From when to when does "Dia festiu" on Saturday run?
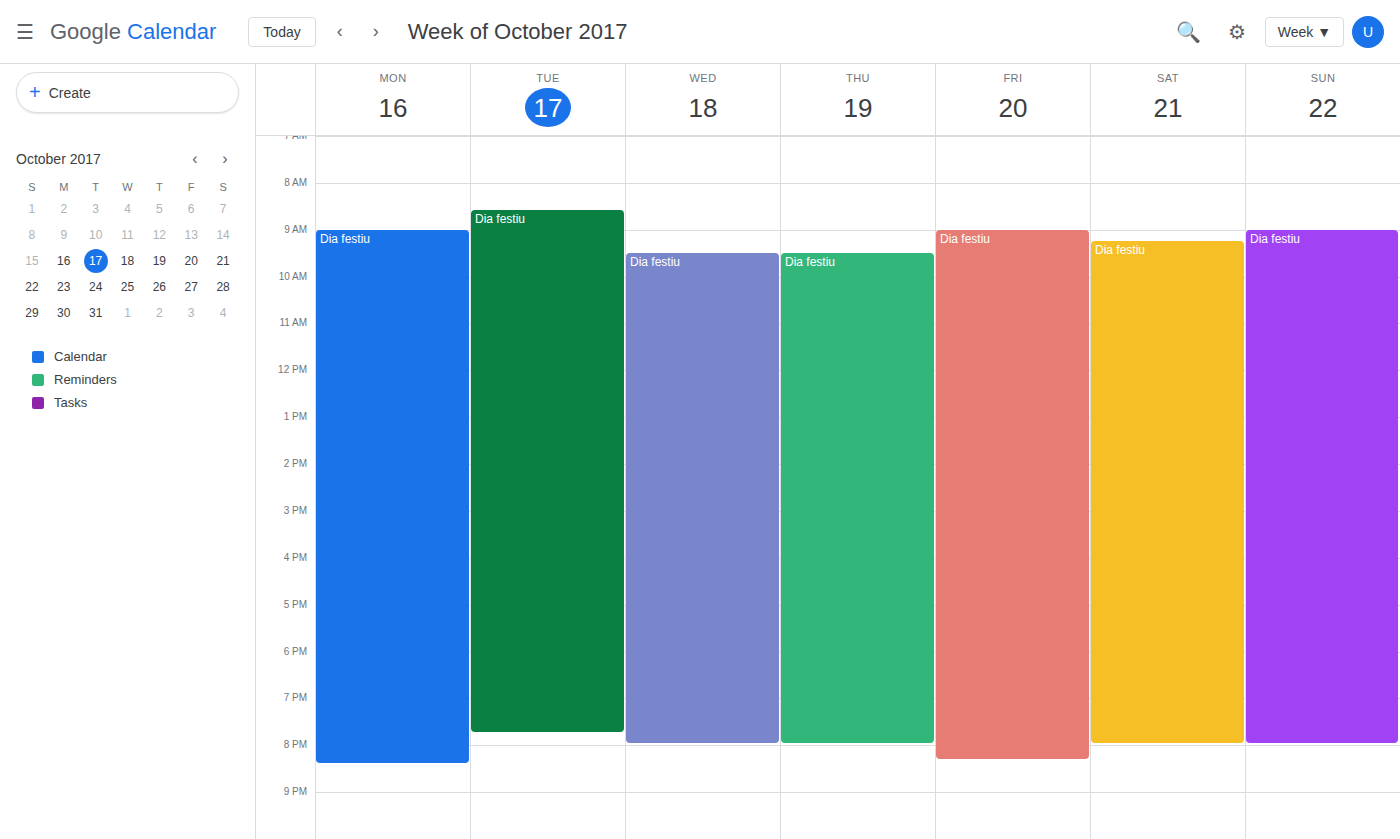
9:15 AM to 8:00 PM